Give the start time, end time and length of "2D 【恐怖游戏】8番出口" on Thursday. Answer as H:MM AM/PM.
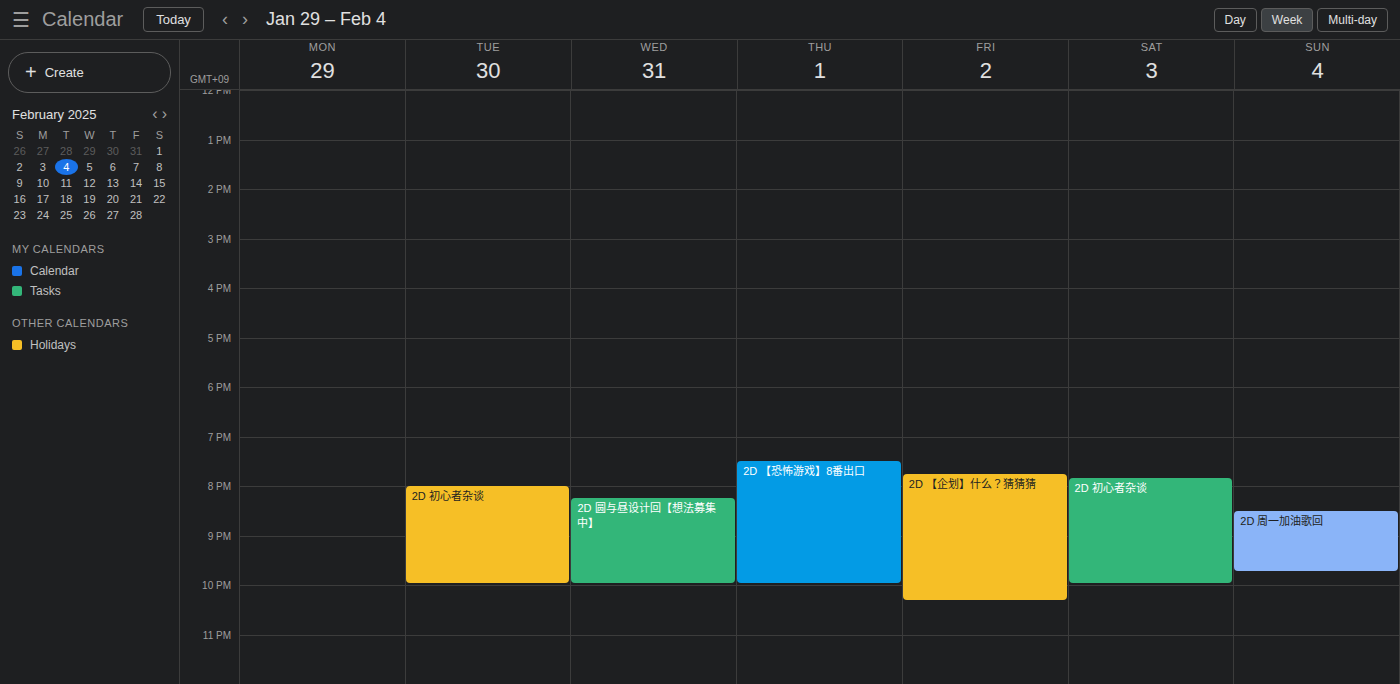
7:30 PM to 10:00 PM, 2 hours 30 minutes